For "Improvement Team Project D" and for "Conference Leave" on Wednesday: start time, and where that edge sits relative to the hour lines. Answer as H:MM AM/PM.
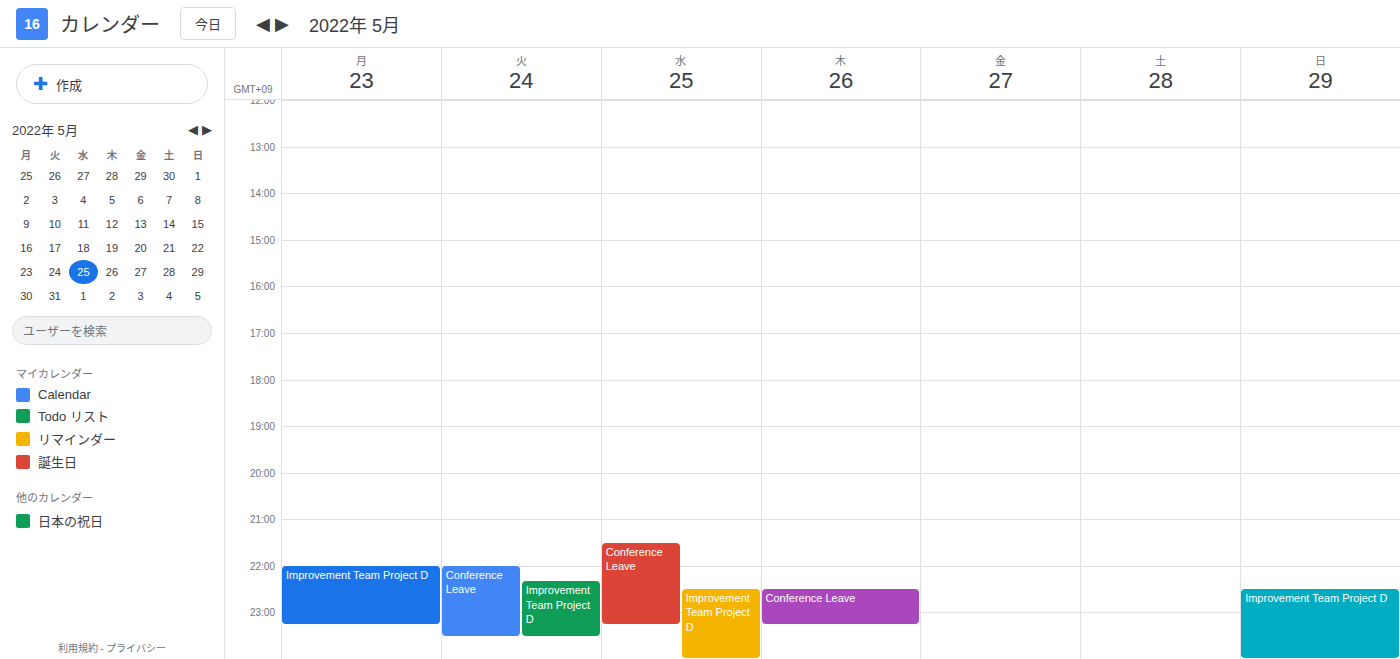
"Improvement Team Project D": 10:30 PM, halfway between the 10 PM and 11 PM lines. "Conference Leave": 9:30 PM, halfway between the 9 PM and 10 PM lines.